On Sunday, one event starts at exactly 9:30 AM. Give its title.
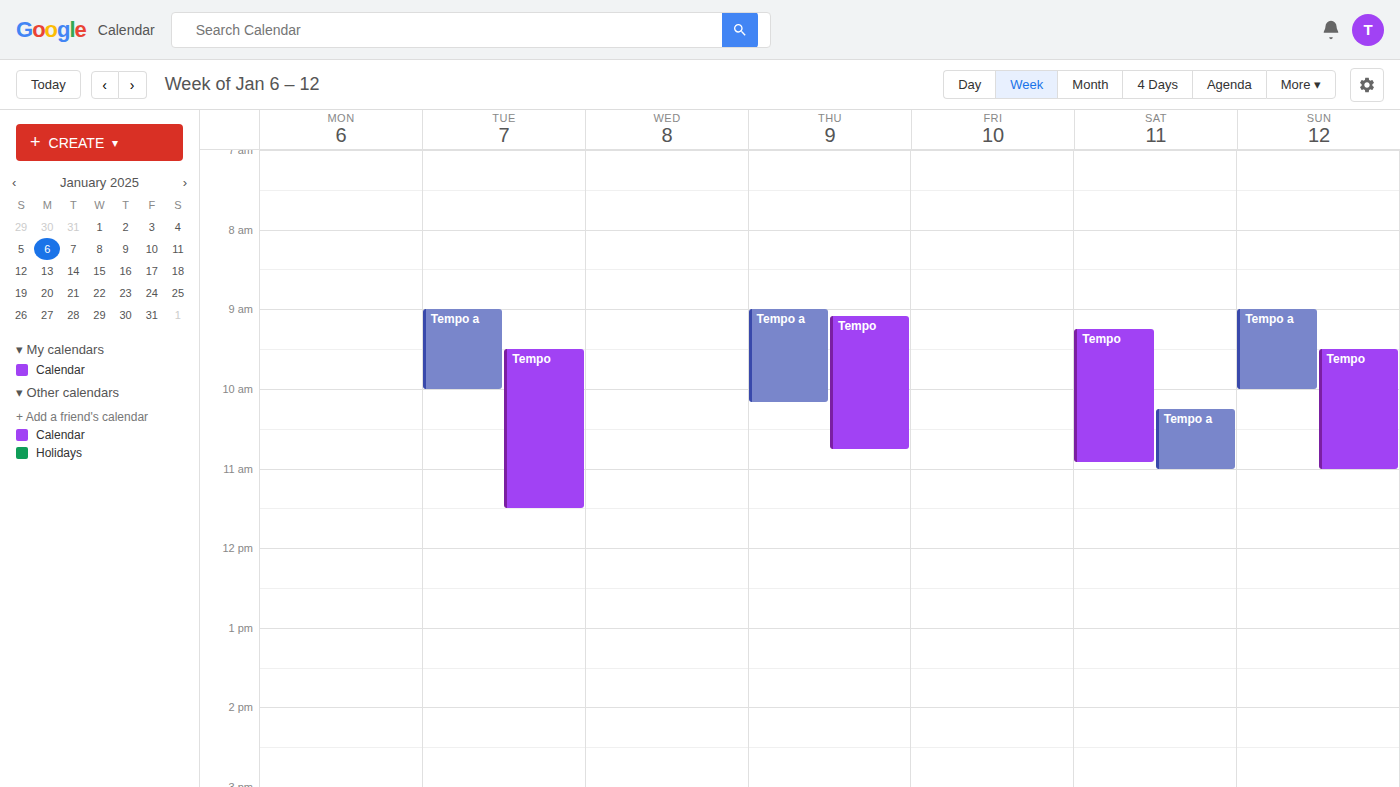
"Tempo"